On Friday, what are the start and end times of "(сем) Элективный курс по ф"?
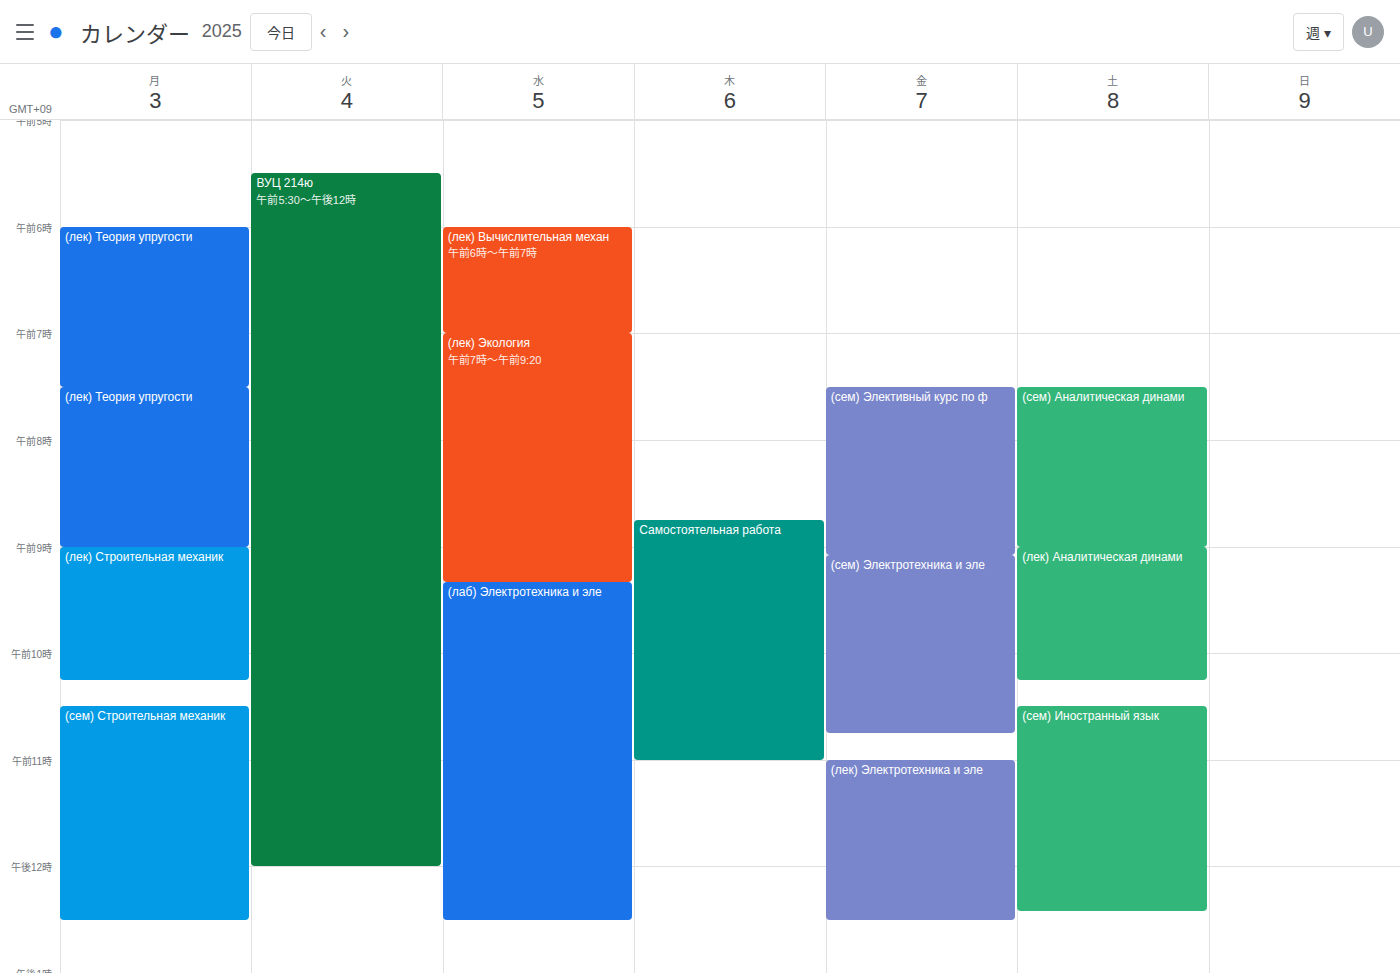
7:30 AM to 9:05 AM